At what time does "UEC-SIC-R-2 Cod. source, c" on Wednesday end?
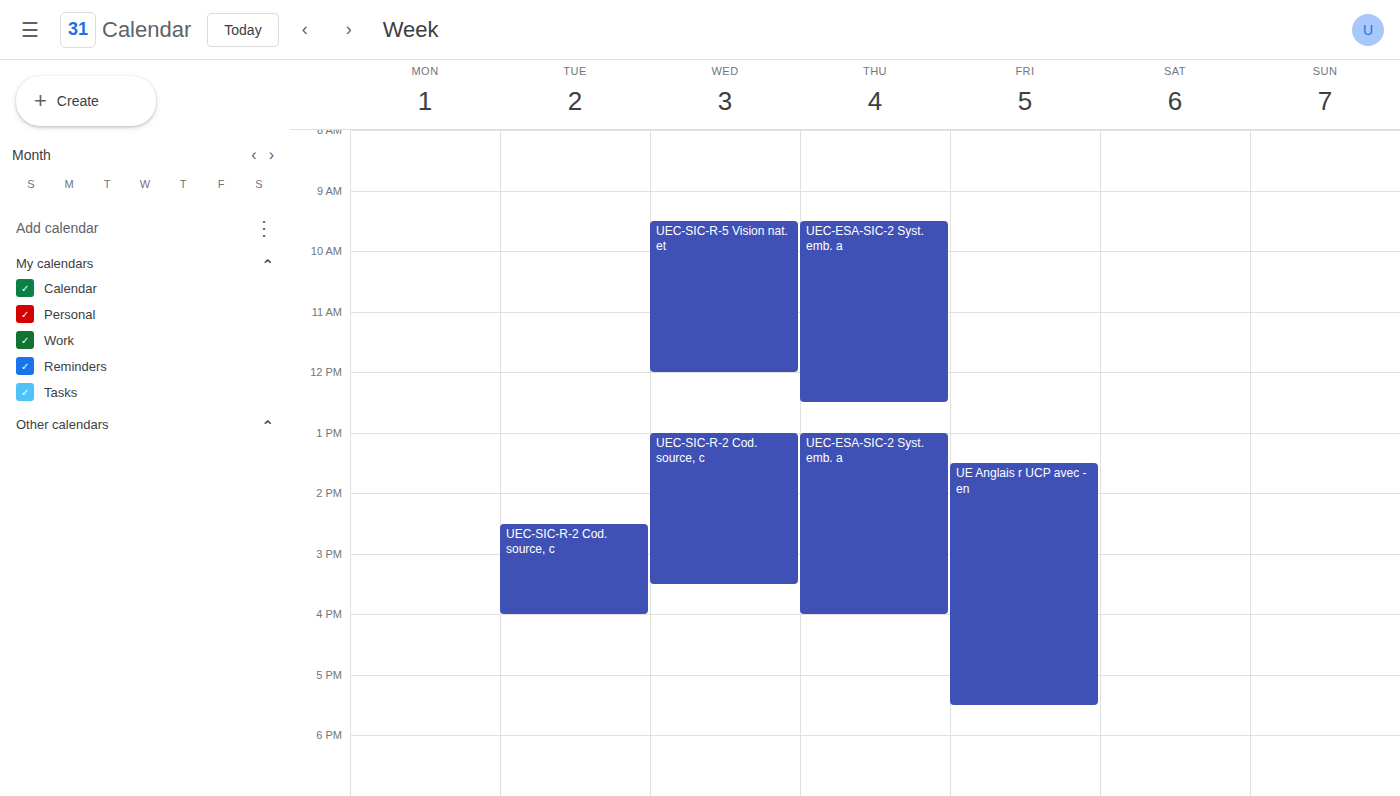
3:30 PM